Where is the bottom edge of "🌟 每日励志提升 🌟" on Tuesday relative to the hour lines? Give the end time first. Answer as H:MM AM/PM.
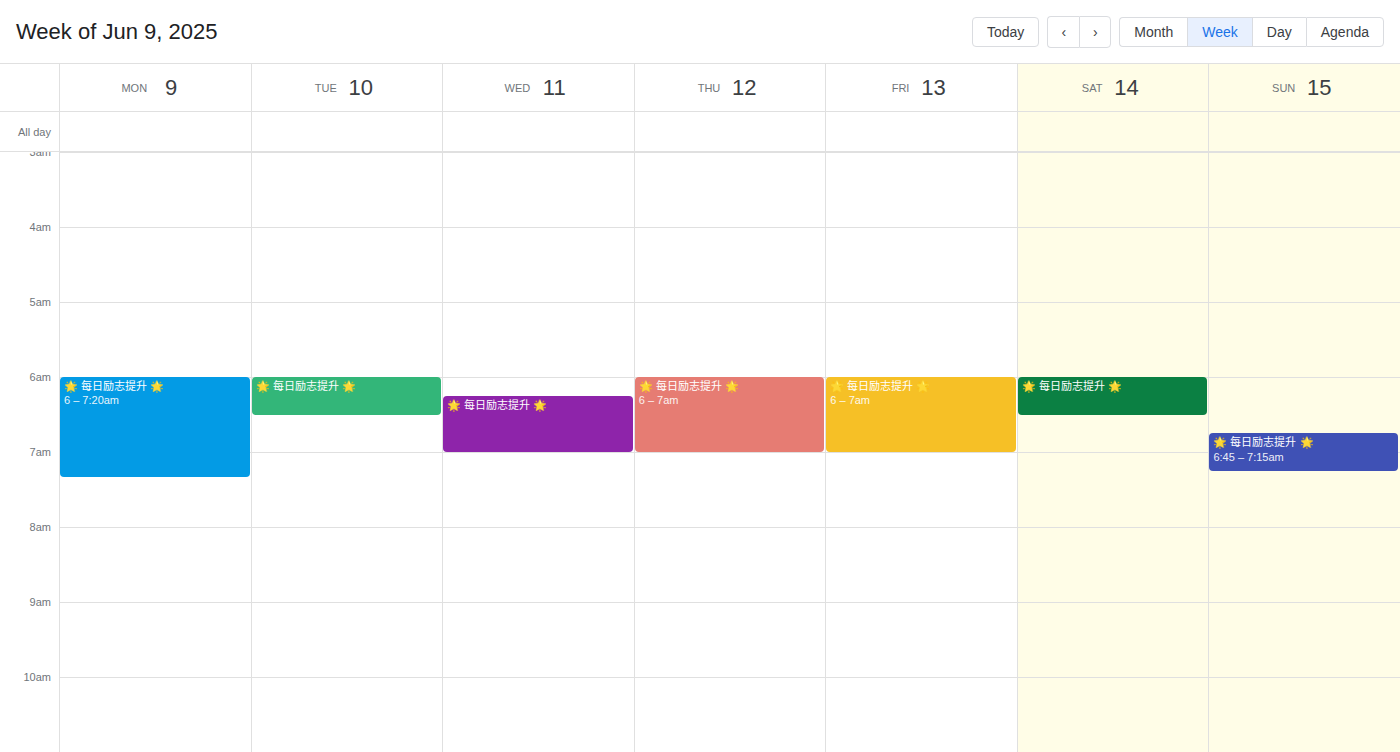
6:30 AM -- halfway between the 6 AM and 7 AM lines.